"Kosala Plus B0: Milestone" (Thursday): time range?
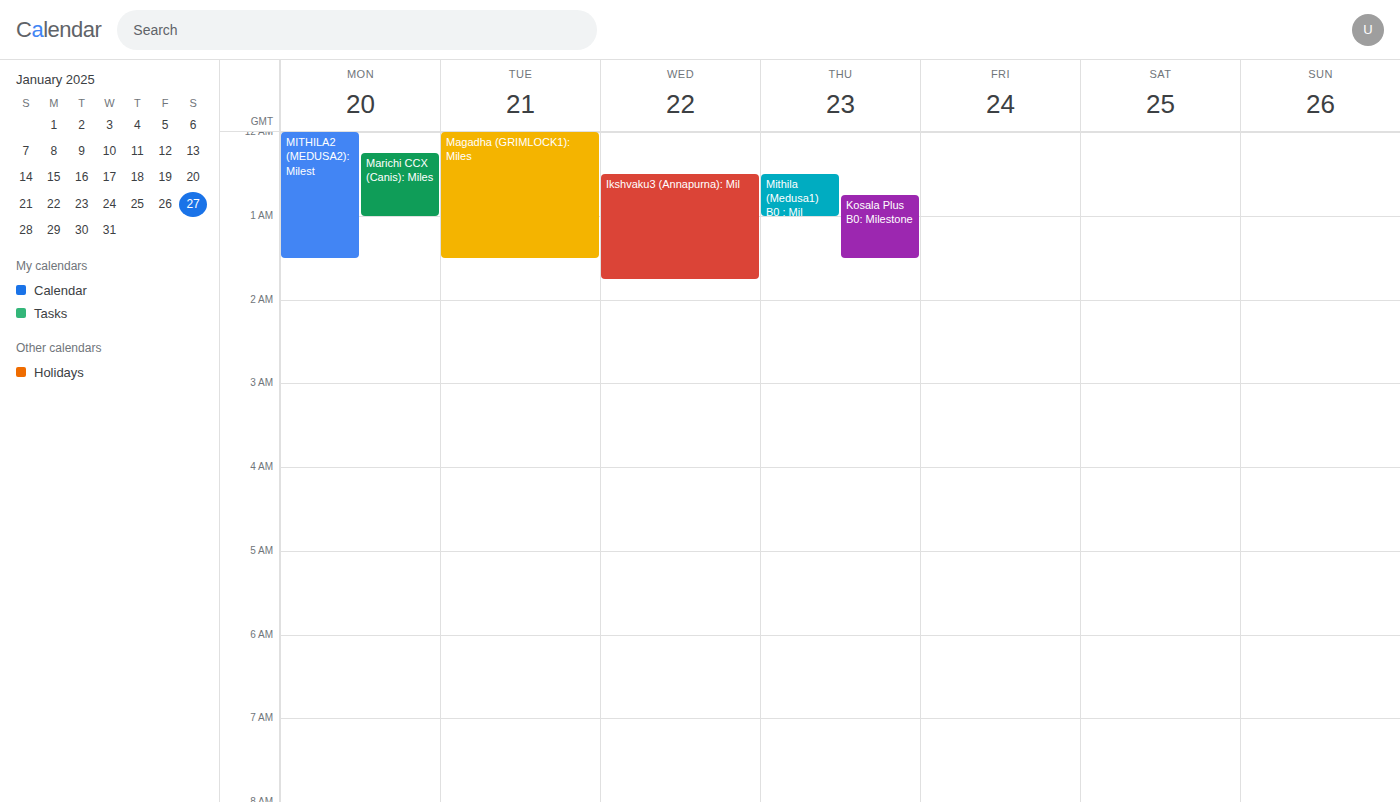
12:45 AM to 1:30 AM